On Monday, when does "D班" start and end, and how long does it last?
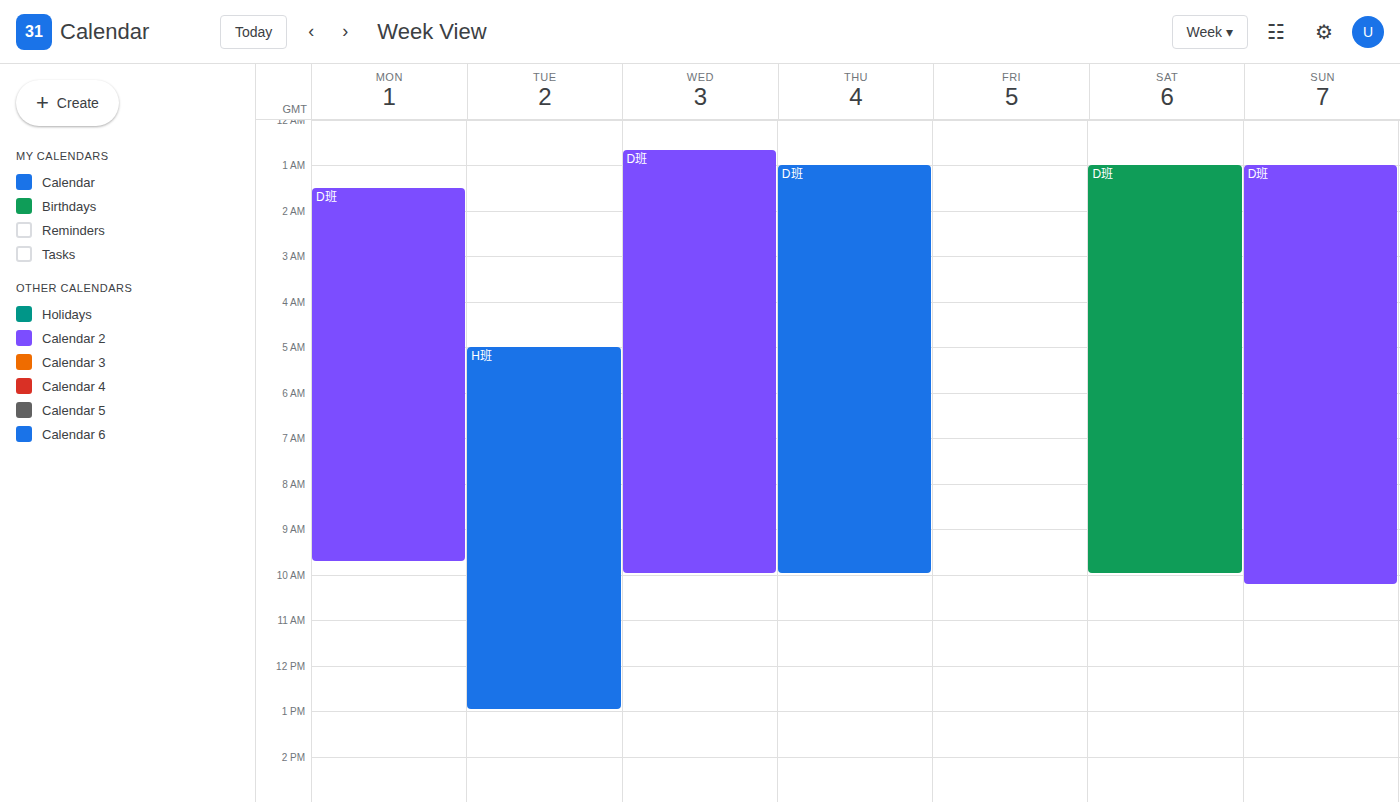
1:30 AM to 9:45 AM, 8 hours 15 minutes